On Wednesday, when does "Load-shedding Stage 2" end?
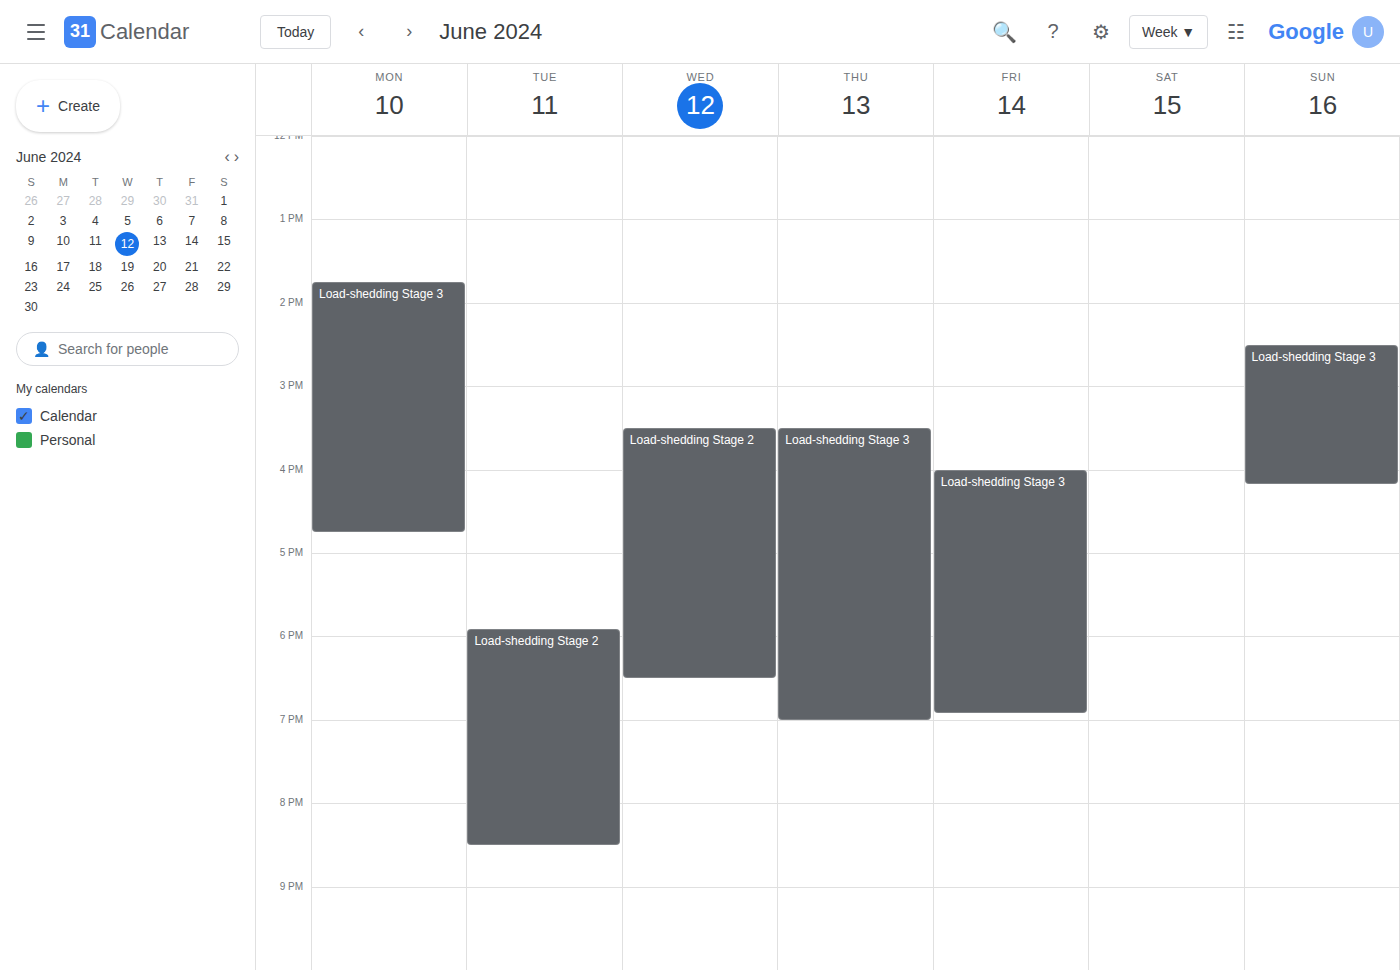
6:30 PM